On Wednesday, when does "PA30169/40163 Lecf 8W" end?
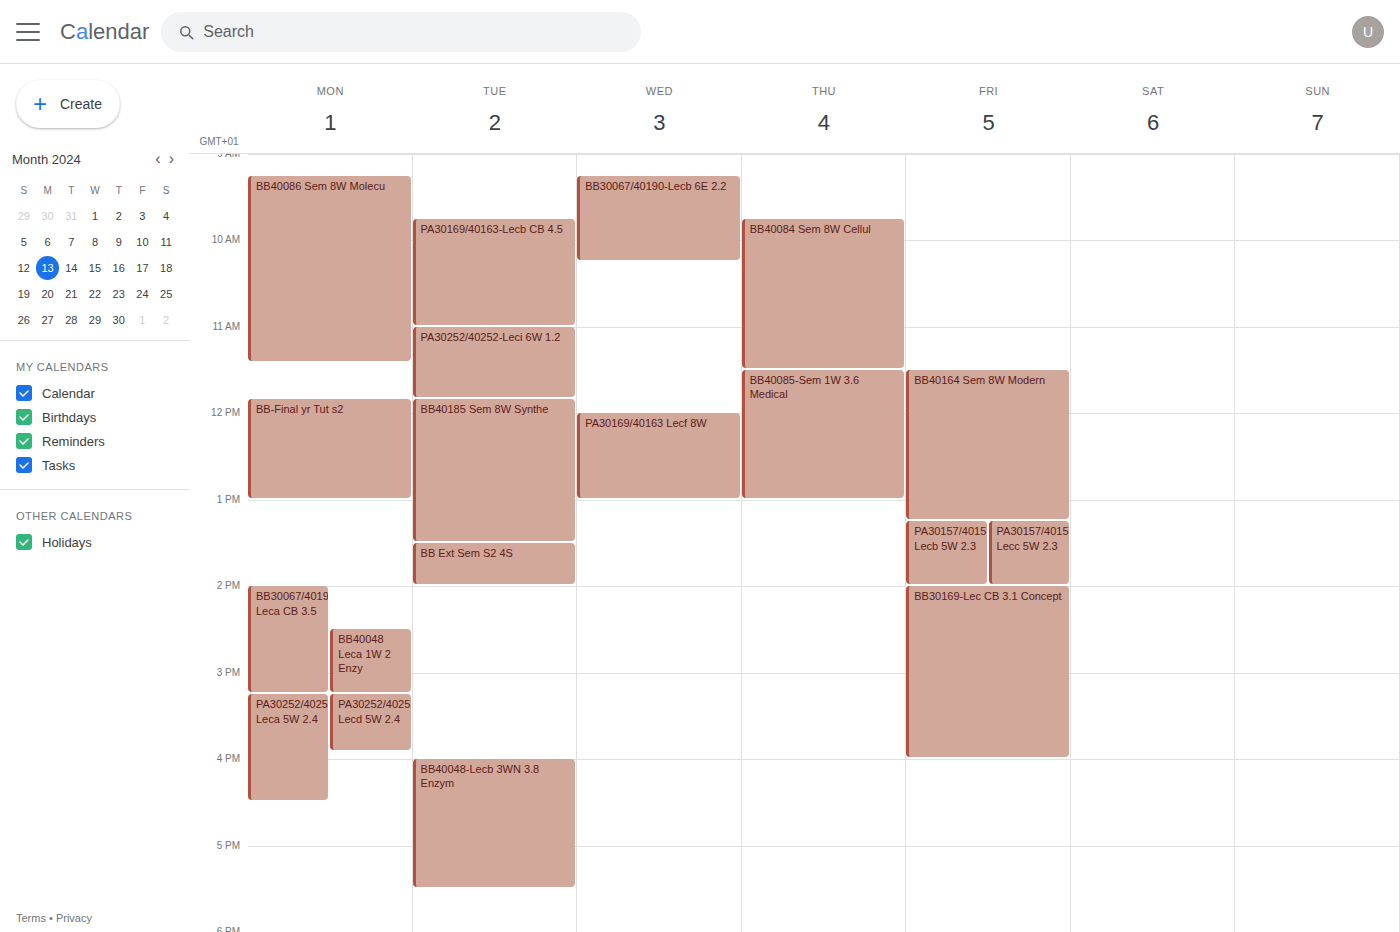
1:00 PM